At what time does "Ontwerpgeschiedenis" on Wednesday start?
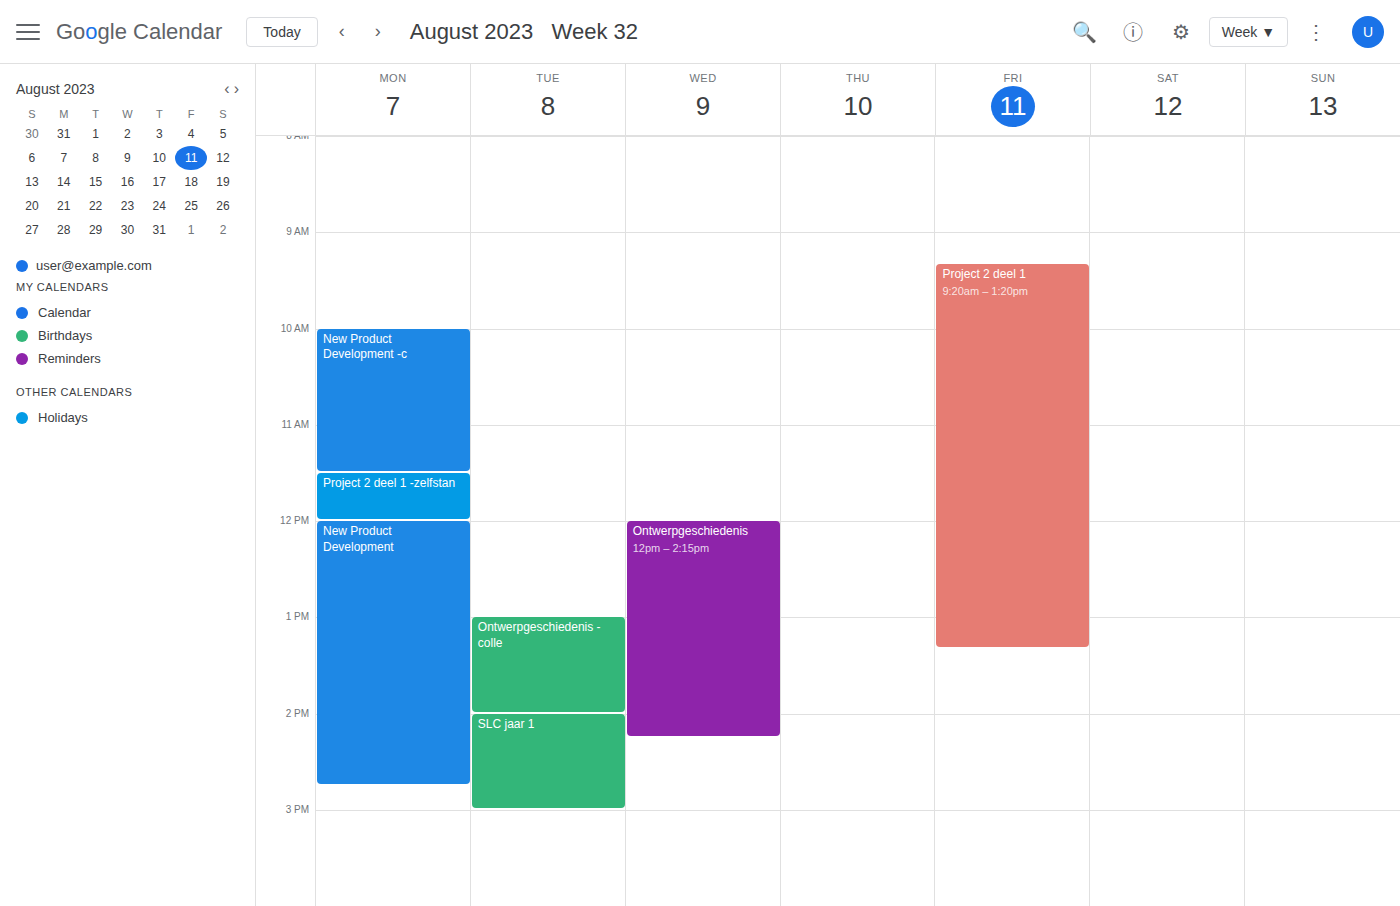
12:00 PM